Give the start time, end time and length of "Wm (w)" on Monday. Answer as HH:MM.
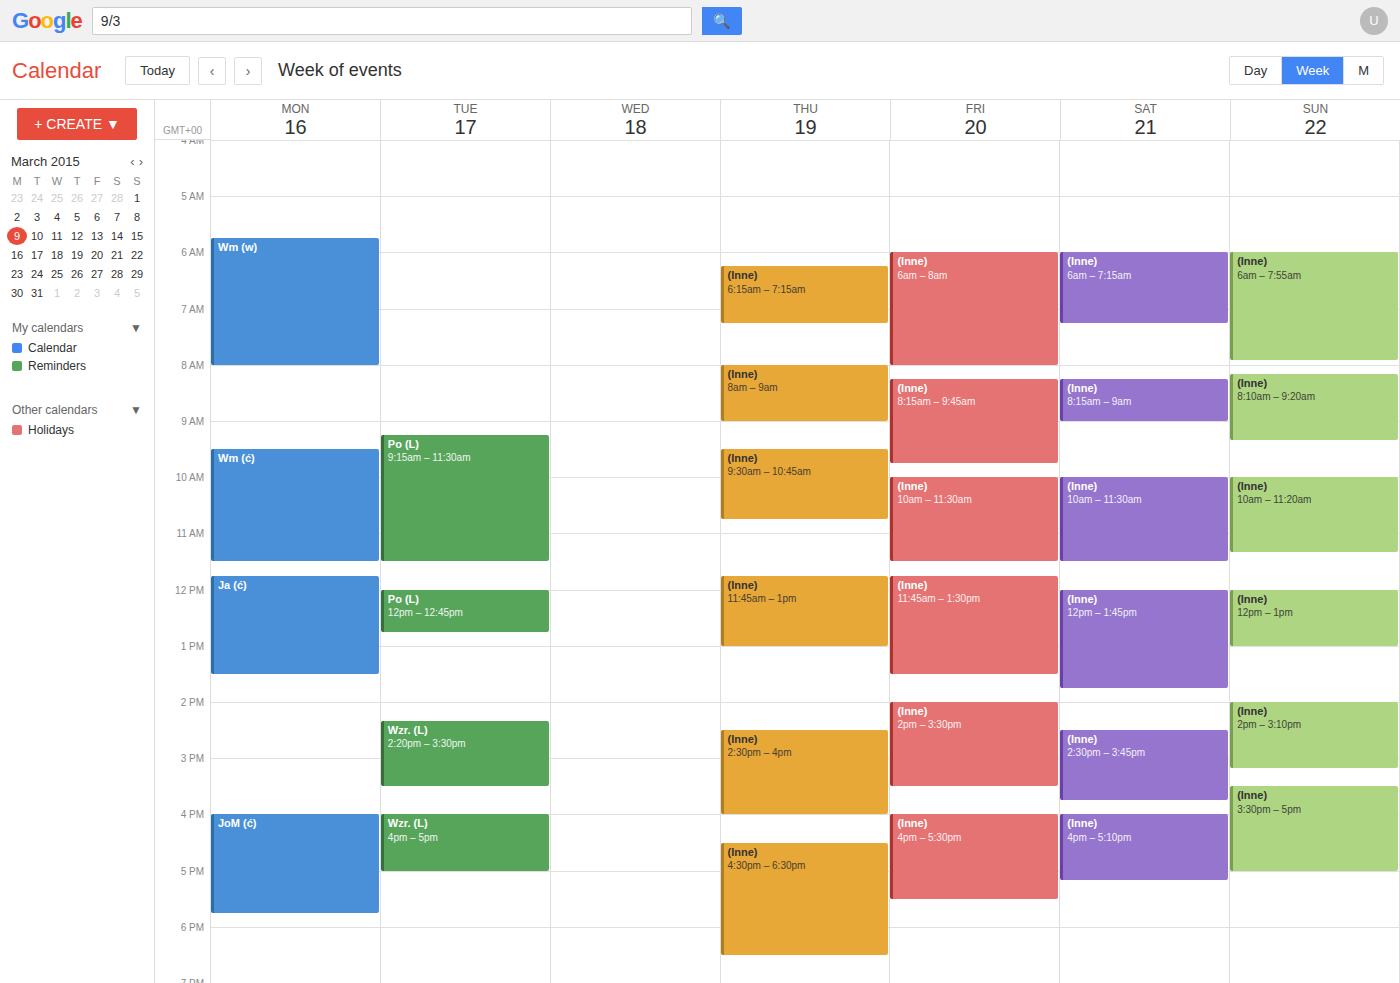
05:45 to 08:00, 2 hours 15 minutes